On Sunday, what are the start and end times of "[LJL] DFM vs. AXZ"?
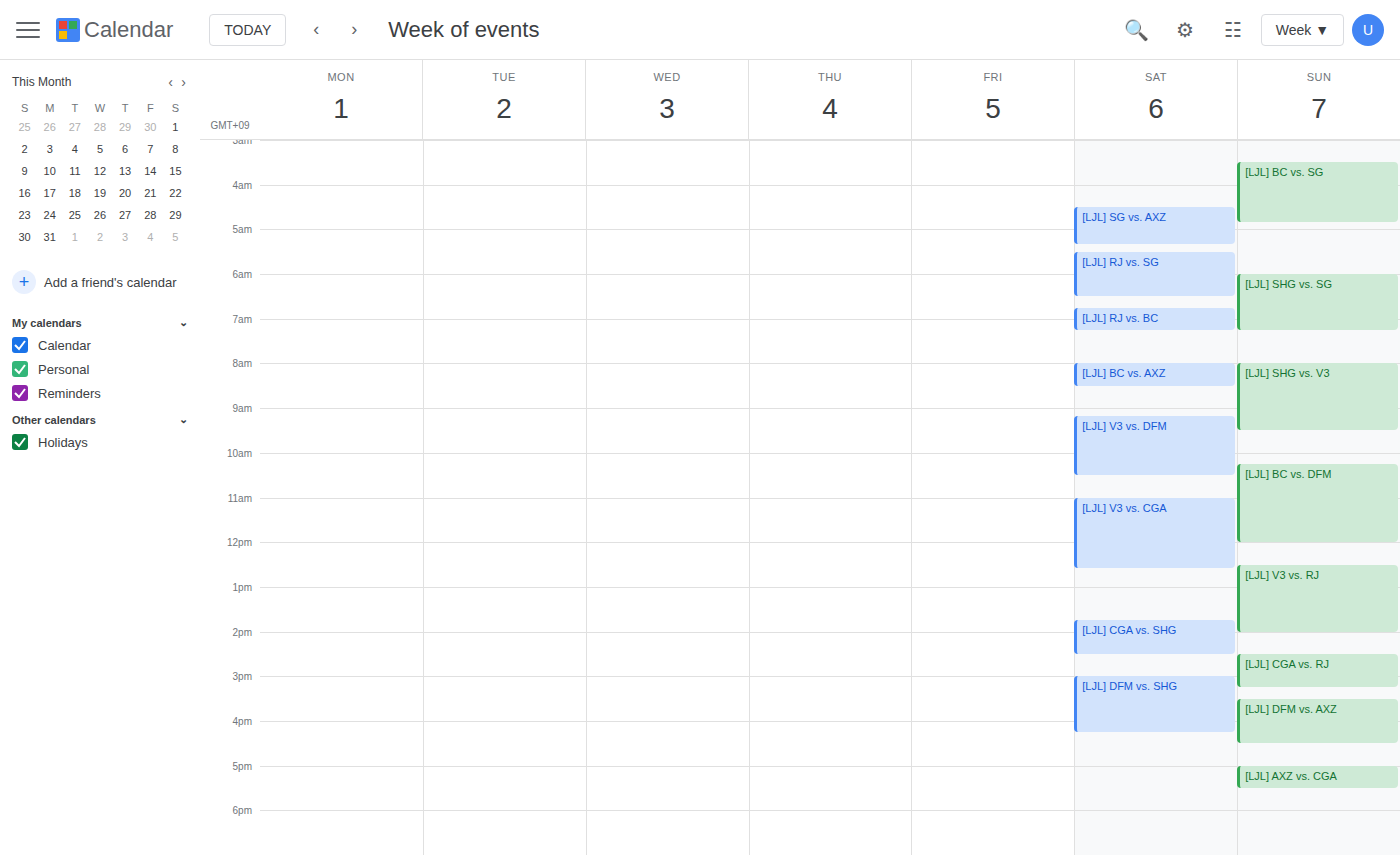
3:30 PM to 4:30 PM